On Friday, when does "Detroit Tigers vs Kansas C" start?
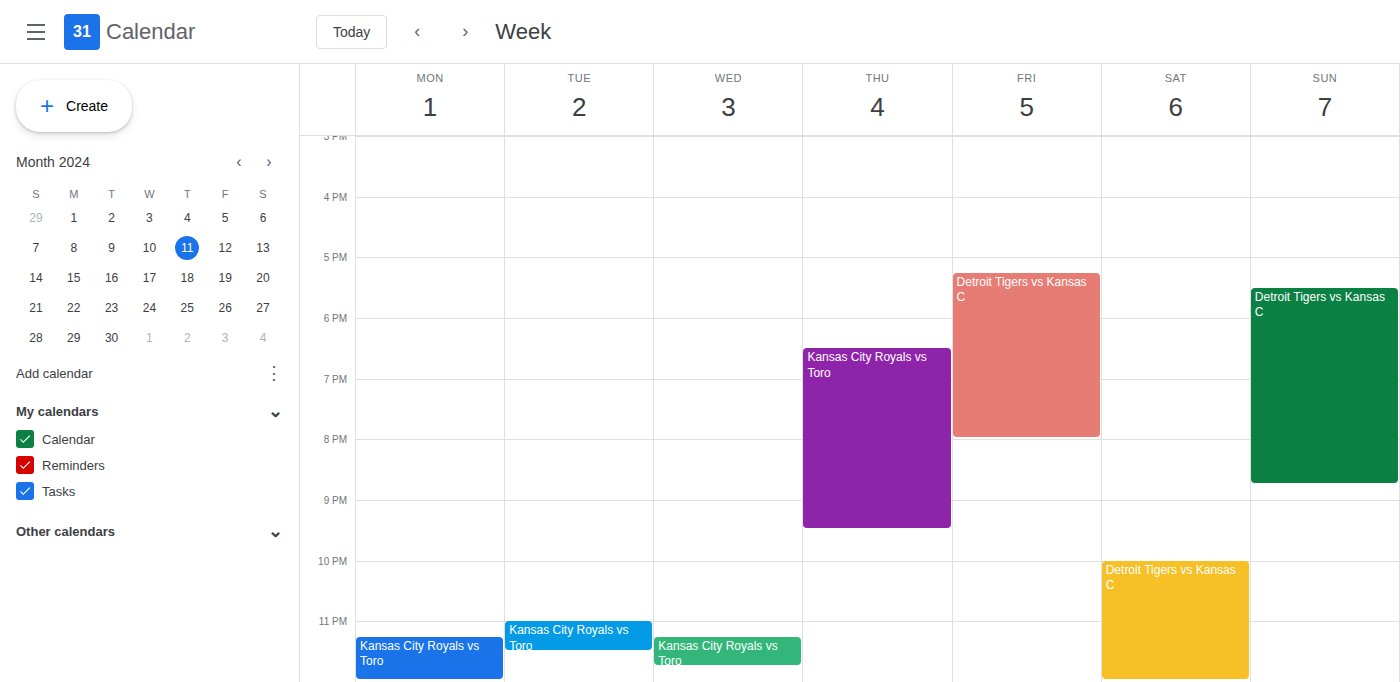
5:15 PM